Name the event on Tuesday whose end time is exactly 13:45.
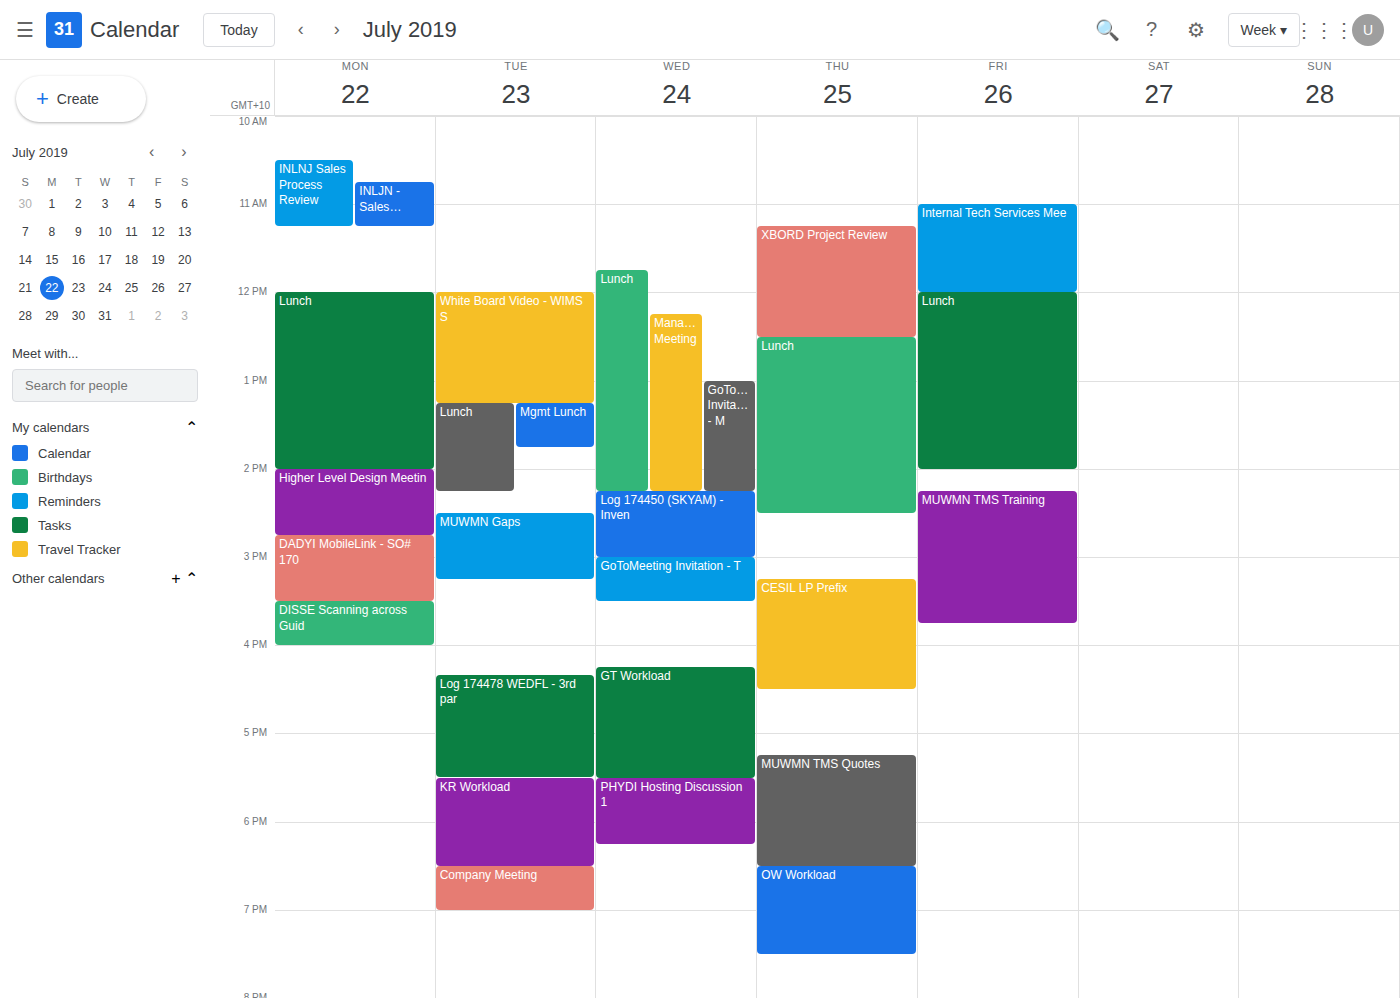
"Mgmt Lunch"